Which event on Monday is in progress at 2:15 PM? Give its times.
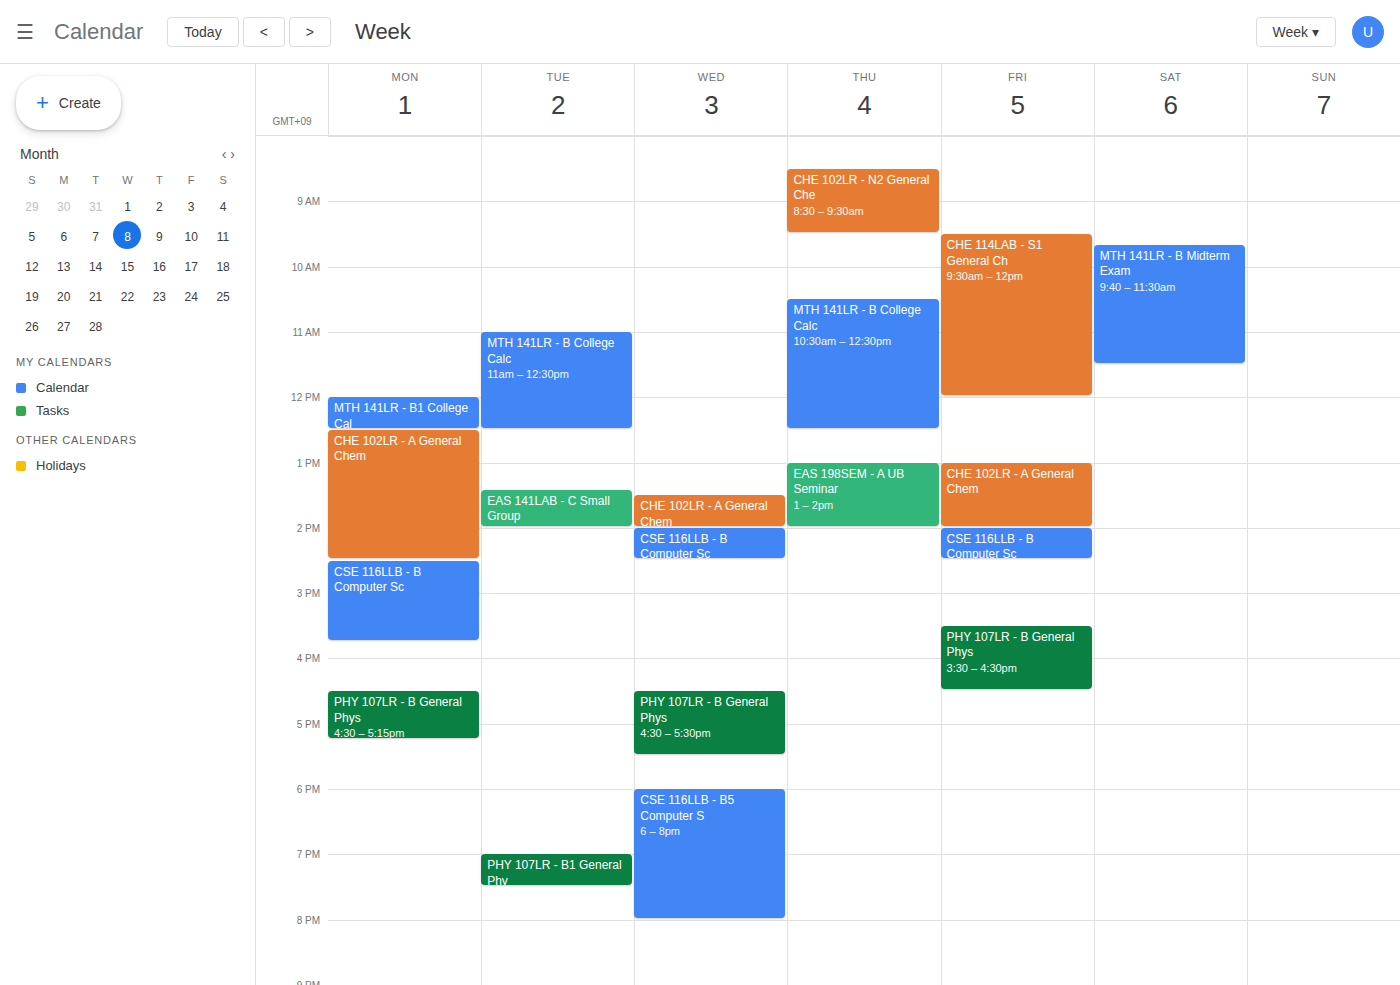
"CHE 102LR - A General Chem", 12:30 PM to 2:30 PM